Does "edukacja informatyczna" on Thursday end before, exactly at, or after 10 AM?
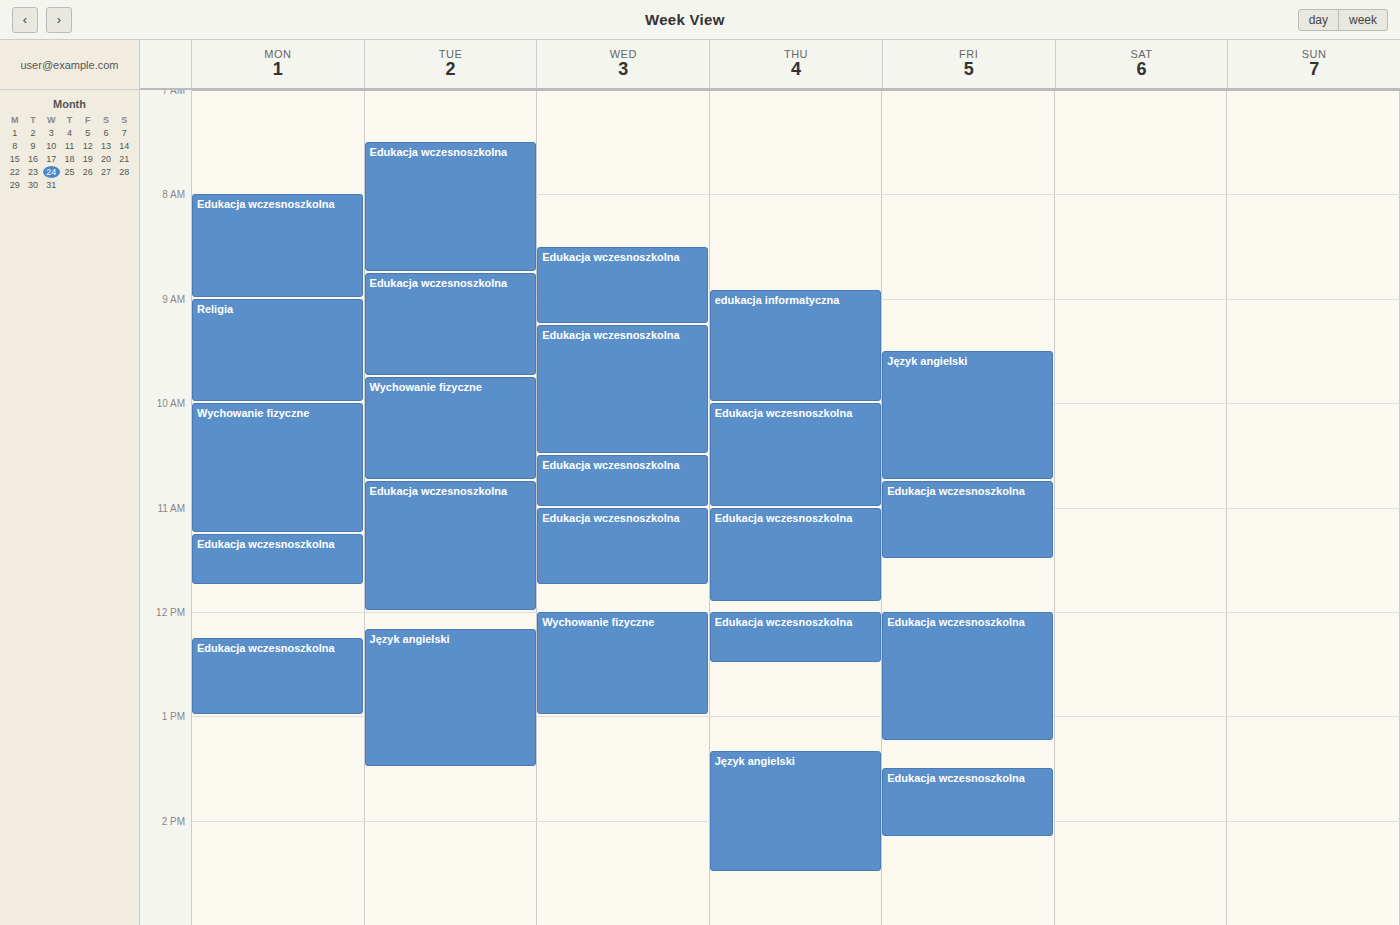
10:00 AM -- exactly at 10 AM, on the 10 AM line.